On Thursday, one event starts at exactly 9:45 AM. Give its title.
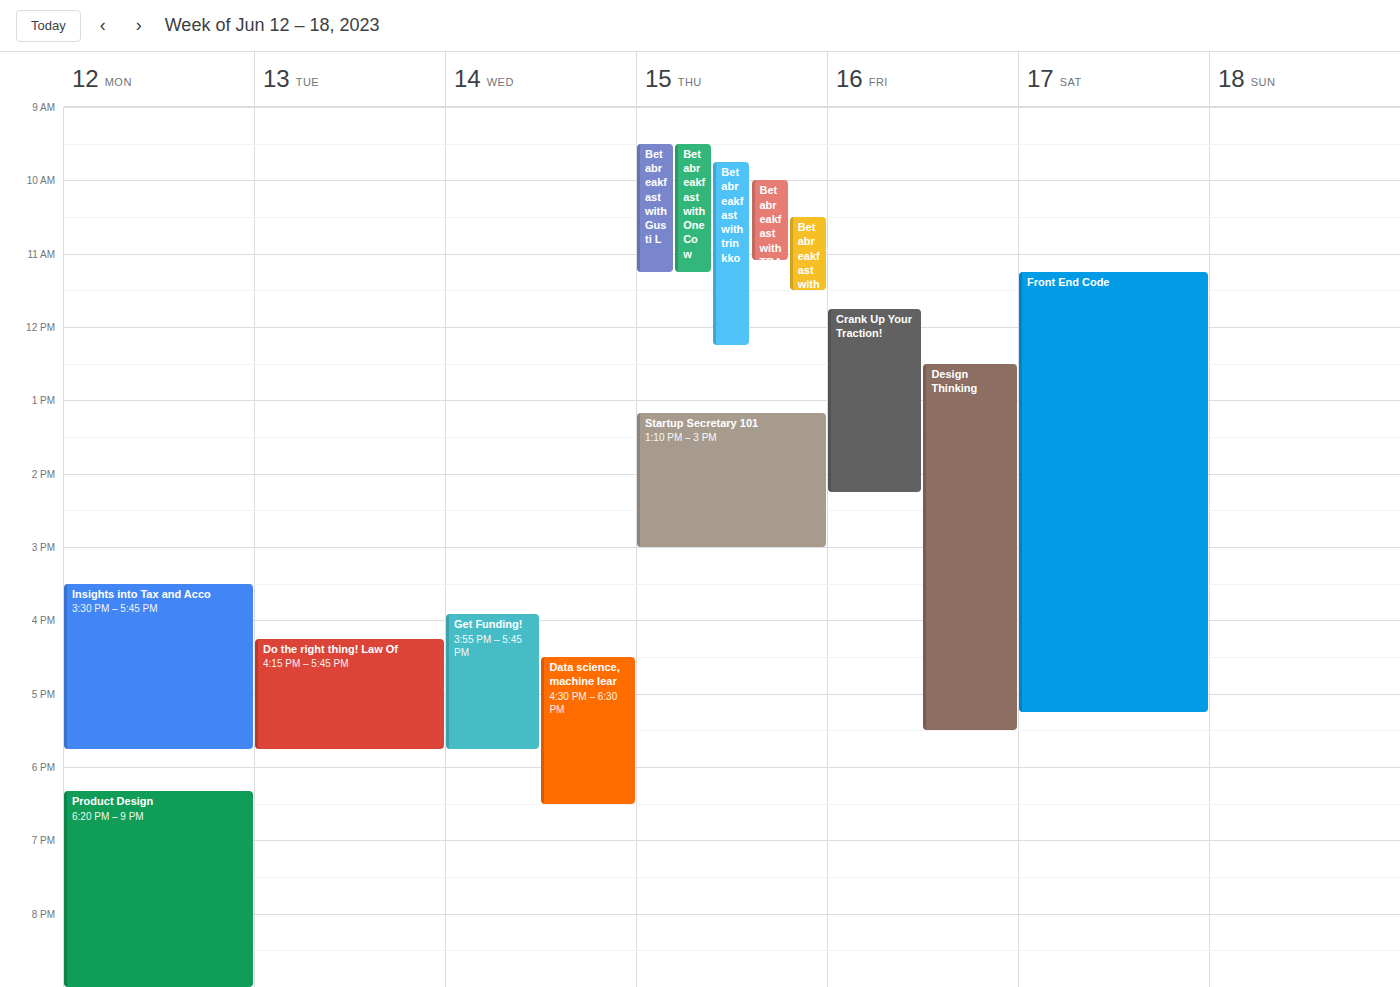
"Betabreakfast with trinkko"